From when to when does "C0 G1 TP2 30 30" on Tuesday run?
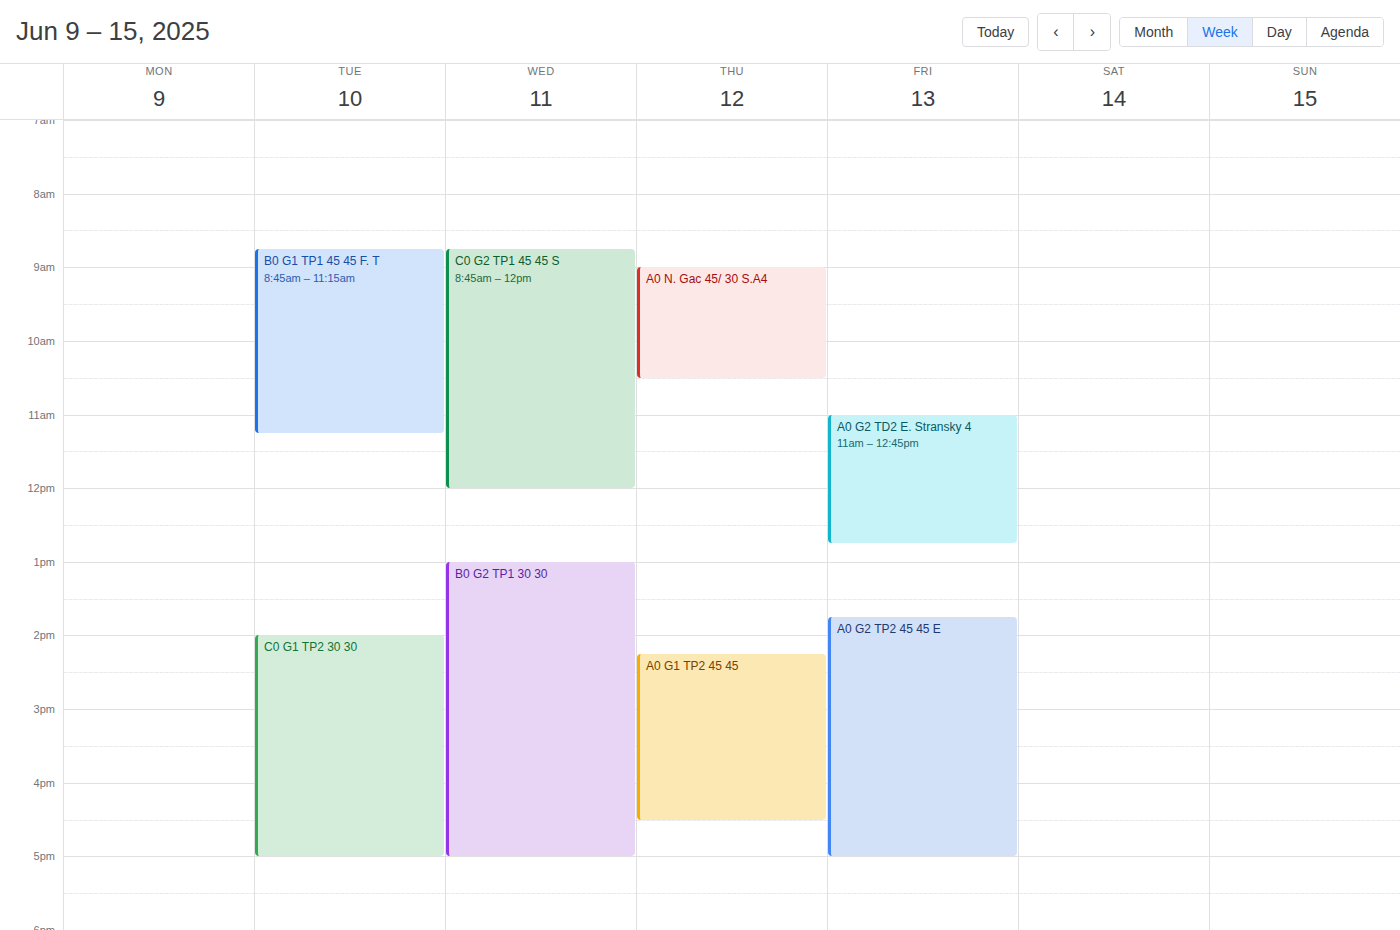
2:00 PM to 5:00 PM